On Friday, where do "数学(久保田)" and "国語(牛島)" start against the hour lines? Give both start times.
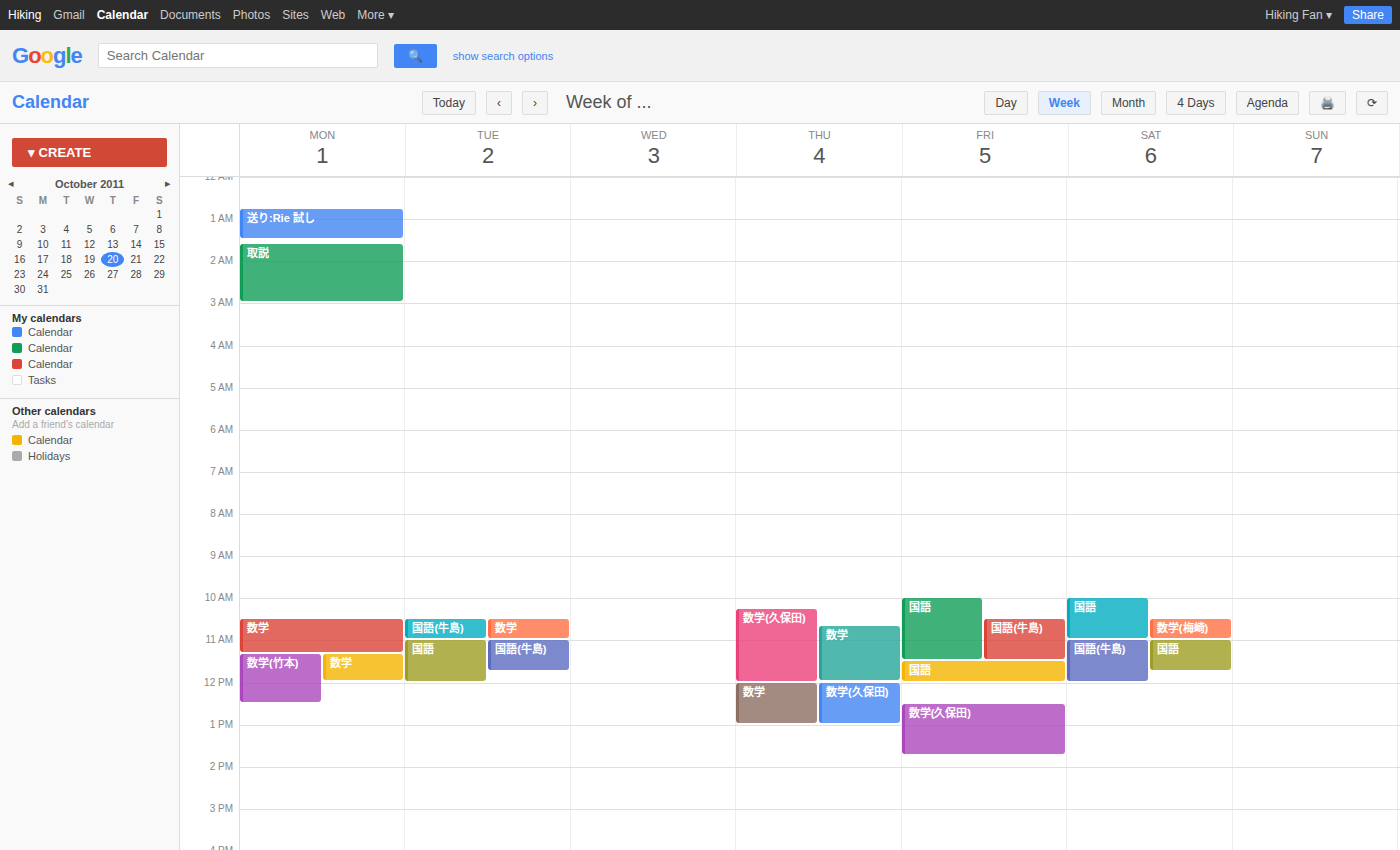
"数学(久保田)": 12:30 PM, halfway between the 12 PM and 1 PM lines. "国語(牛島)": 10:30 AM, halfway between the 10 AM and 11 AM lines.